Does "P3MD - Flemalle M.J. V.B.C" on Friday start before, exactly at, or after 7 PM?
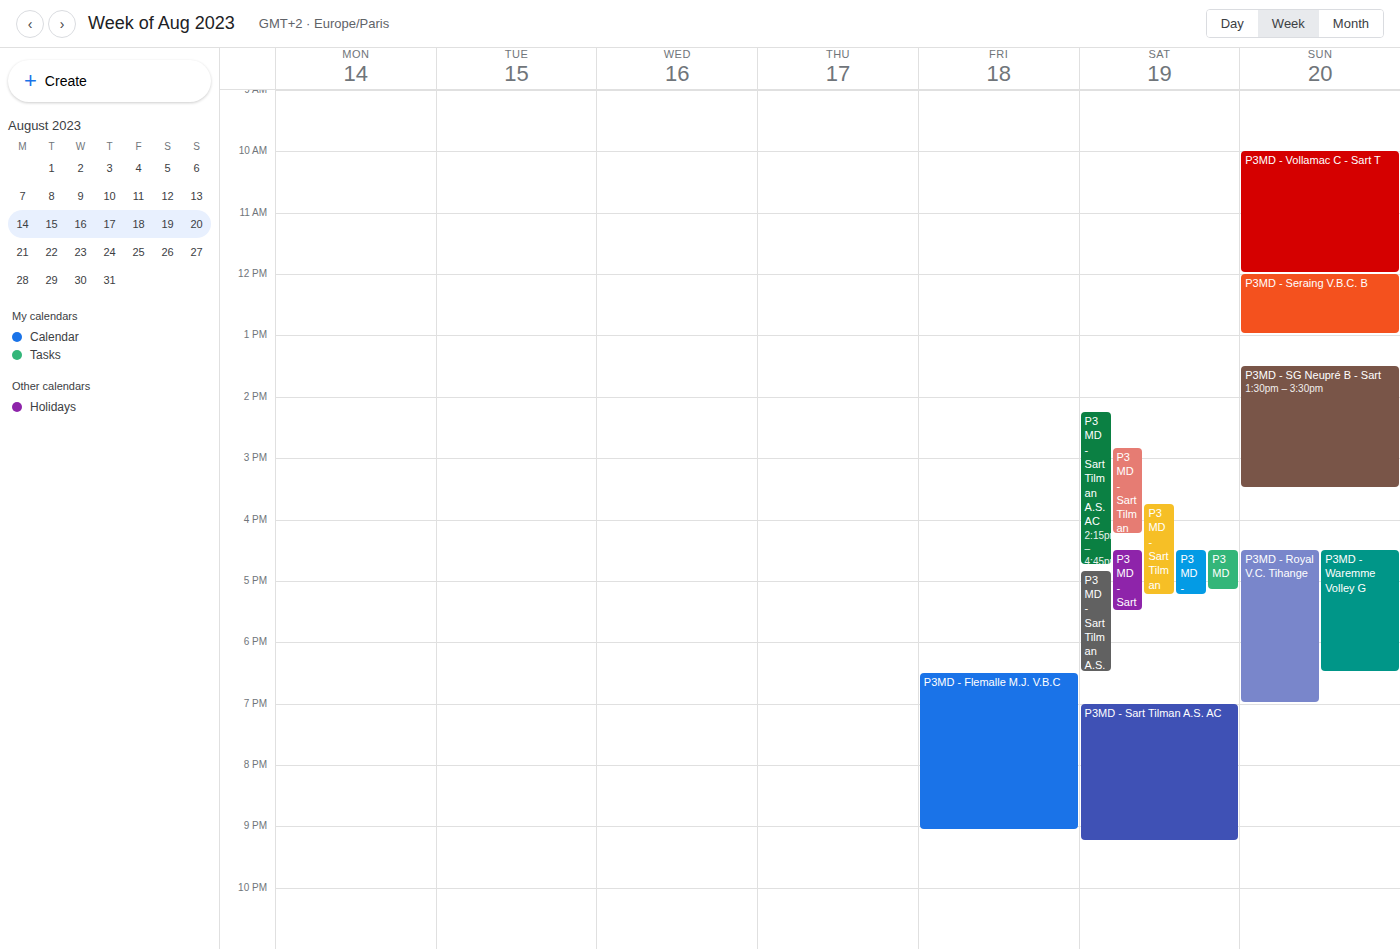
6:30 PM -- before 7 PM, 30 minutes above the 7 PM line.